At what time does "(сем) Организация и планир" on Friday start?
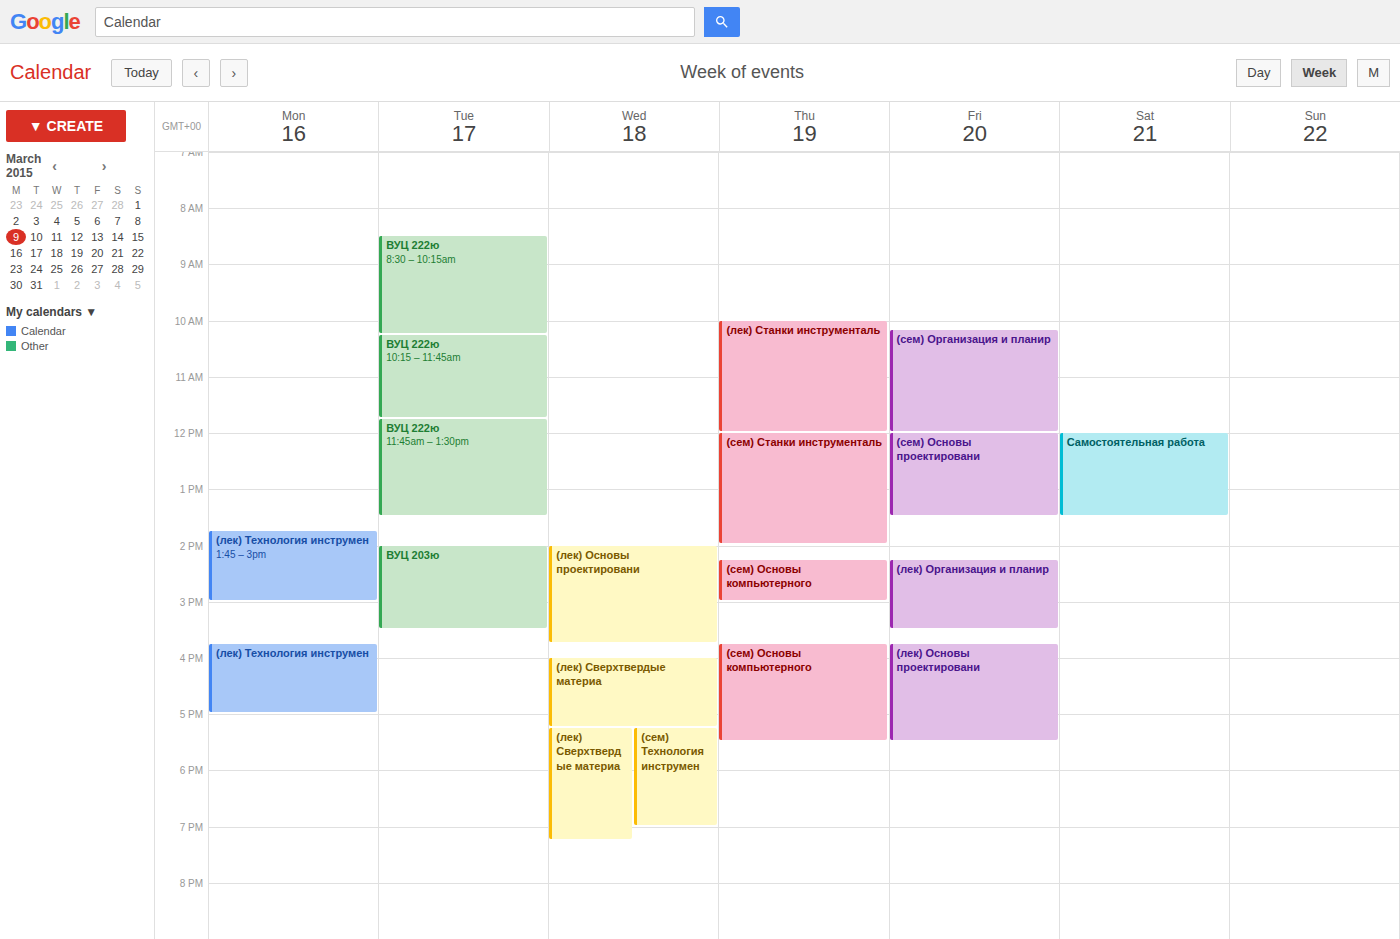
10:10 AM